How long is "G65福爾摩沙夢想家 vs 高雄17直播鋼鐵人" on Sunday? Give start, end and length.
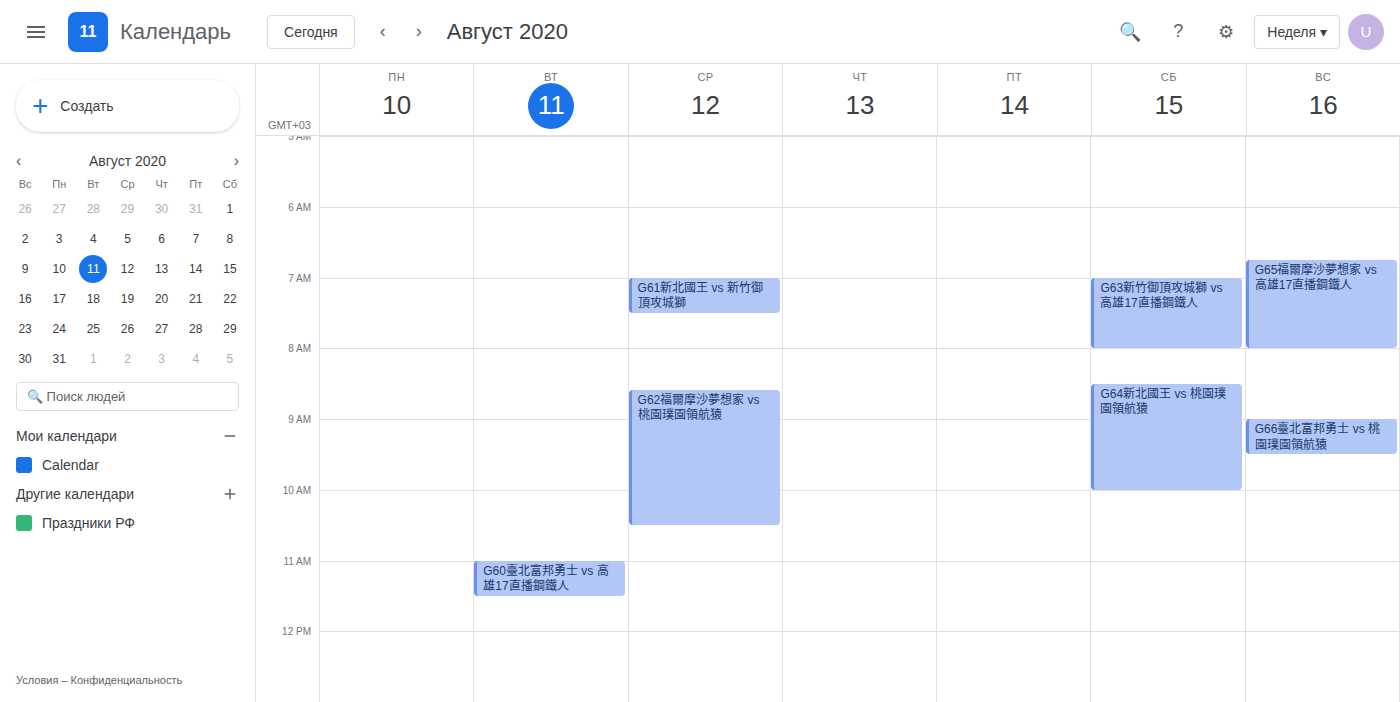
06:45 to 08:00, 1 hour 15 minutes